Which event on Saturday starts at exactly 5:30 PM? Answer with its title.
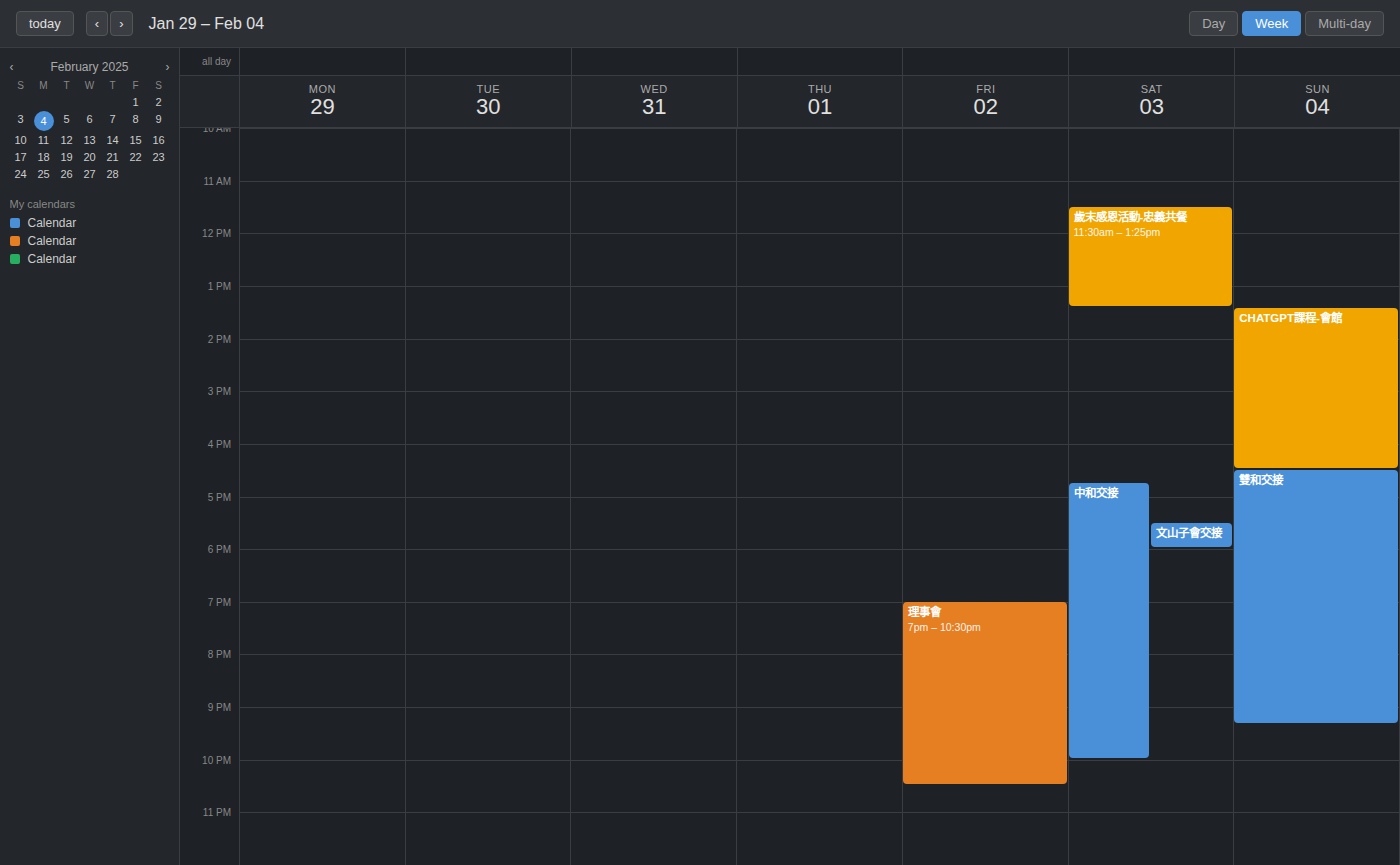
"文山子會交接"